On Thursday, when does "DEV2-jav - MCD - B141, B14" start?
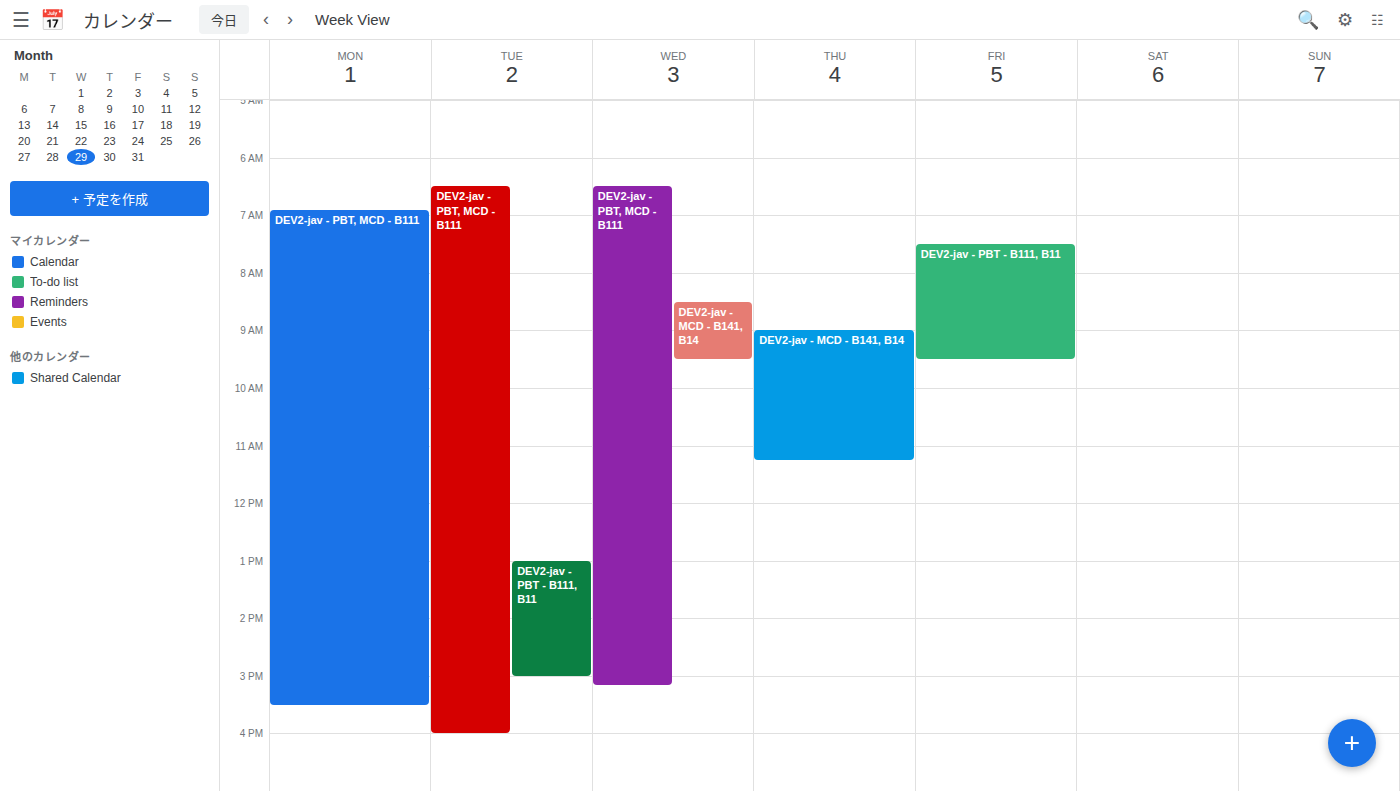
9:00 AM